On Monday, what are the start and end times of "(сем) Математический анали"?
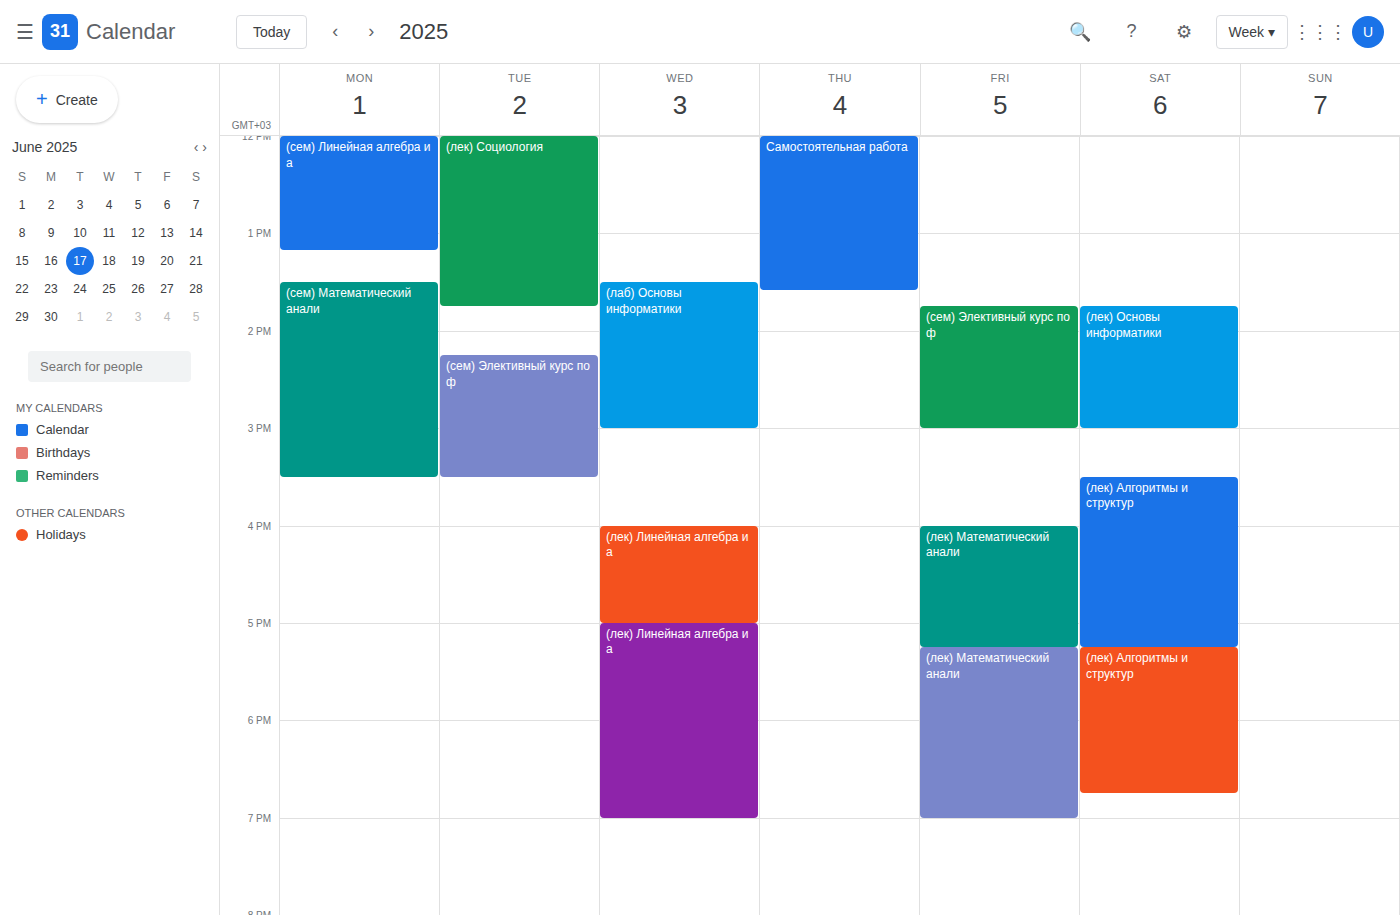
1:30 PM to 3:30 PM